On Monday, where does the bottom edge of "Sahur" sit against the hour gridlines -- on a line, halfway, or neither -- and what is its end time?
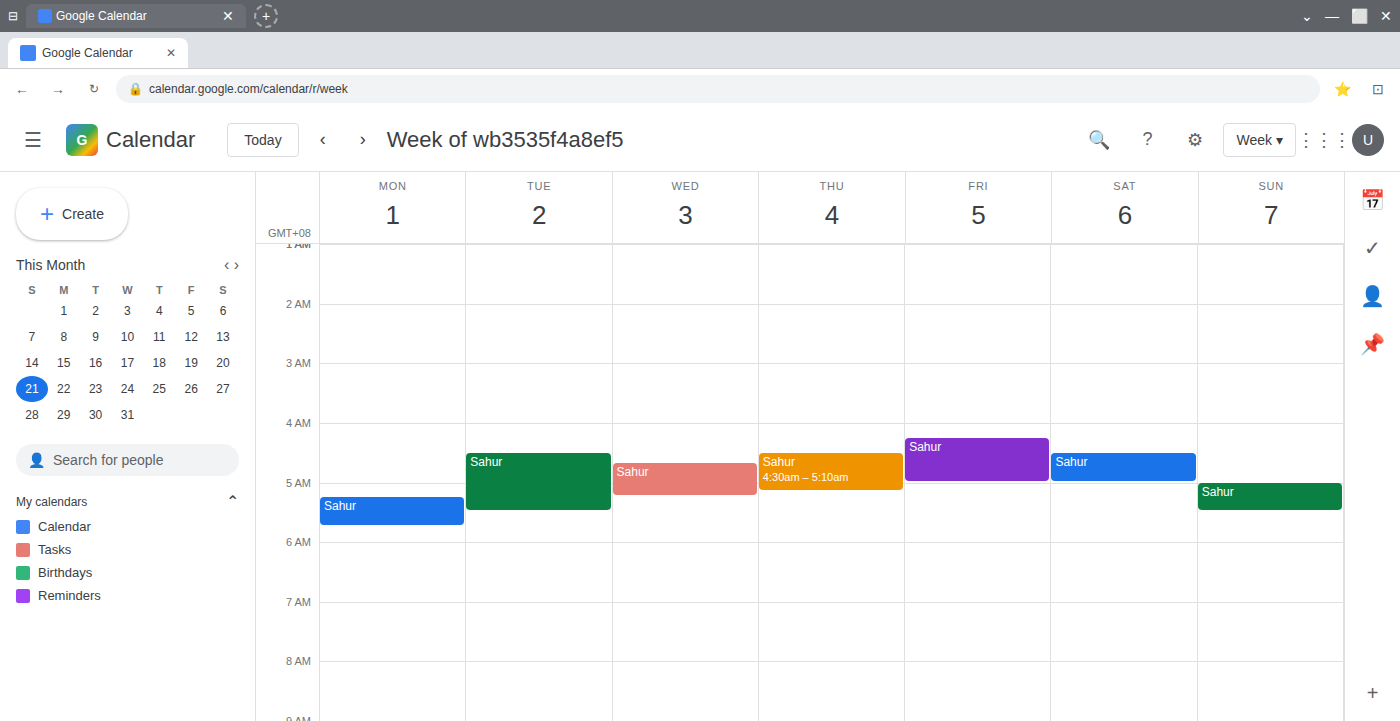
5:45 AM -- neither: three quarters of the way from the 5 AM line to the 6 AM line.